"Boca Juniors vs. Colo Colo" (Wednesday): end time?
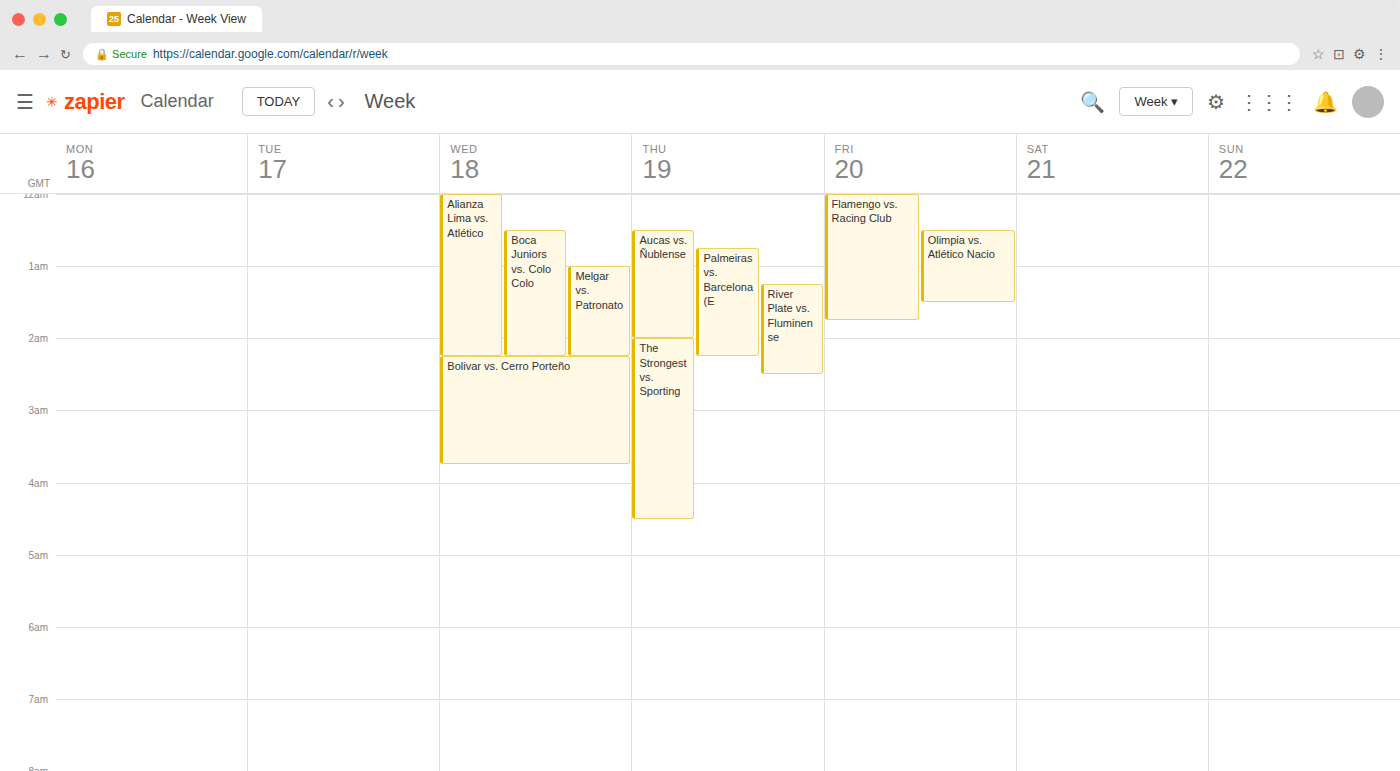
2:15 AM